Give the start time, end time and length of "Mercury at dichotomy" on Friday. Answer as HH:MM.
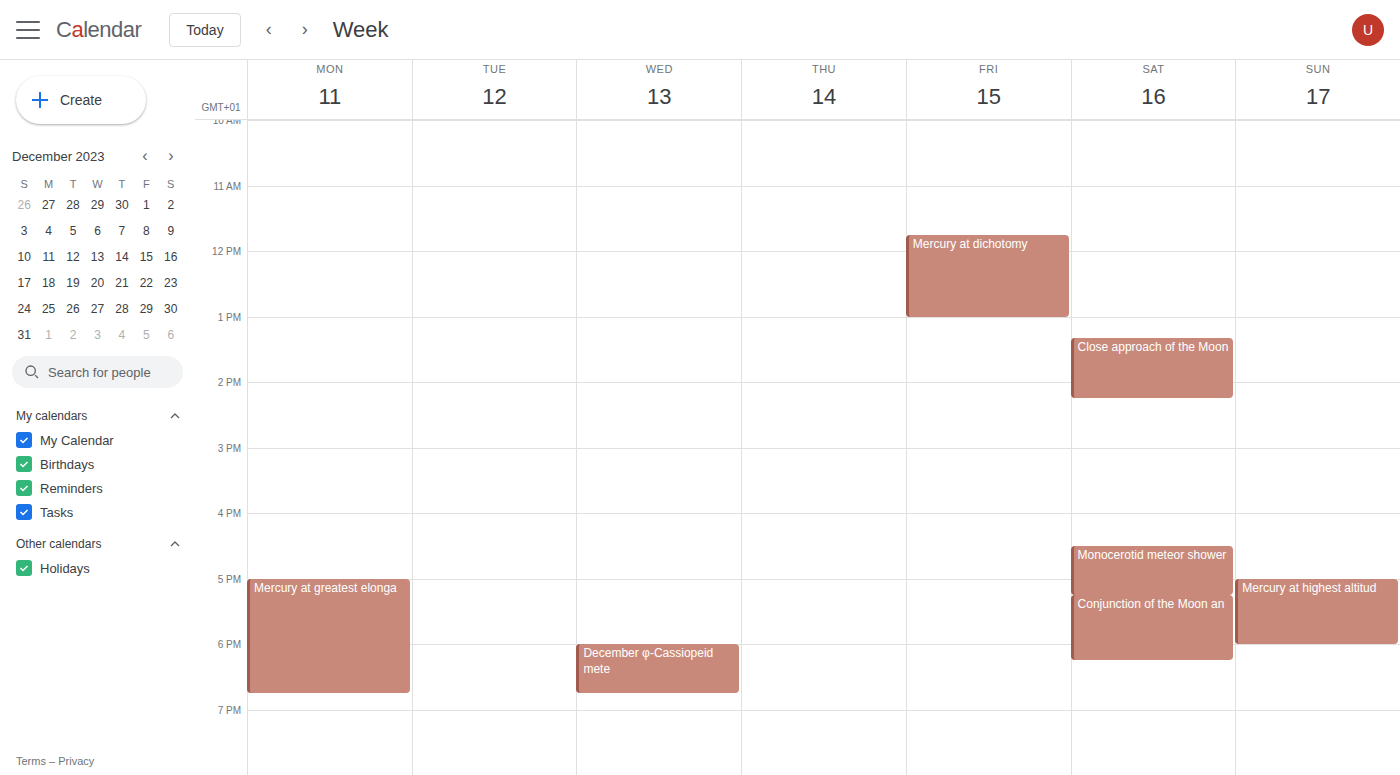
11:45 to 13:00, 1 hour 15 minutes